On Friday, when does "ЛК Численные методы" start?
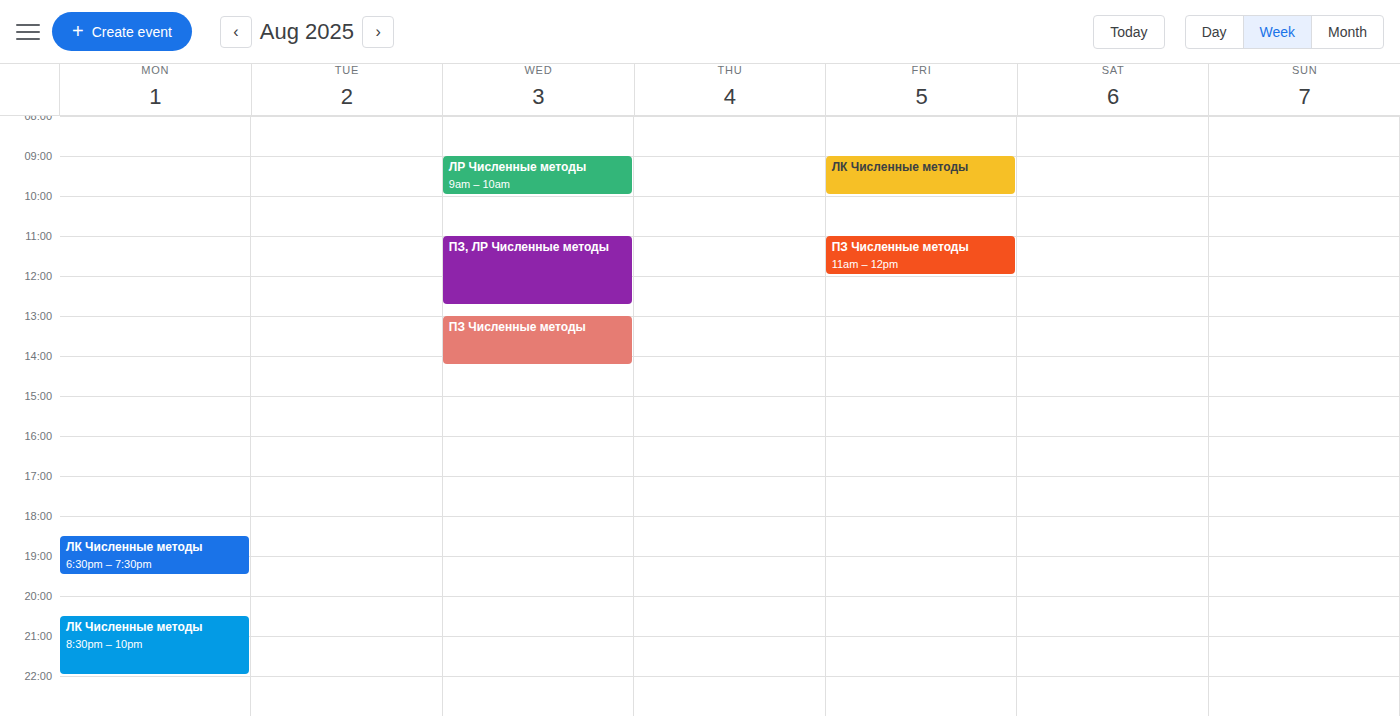
9:00 AM